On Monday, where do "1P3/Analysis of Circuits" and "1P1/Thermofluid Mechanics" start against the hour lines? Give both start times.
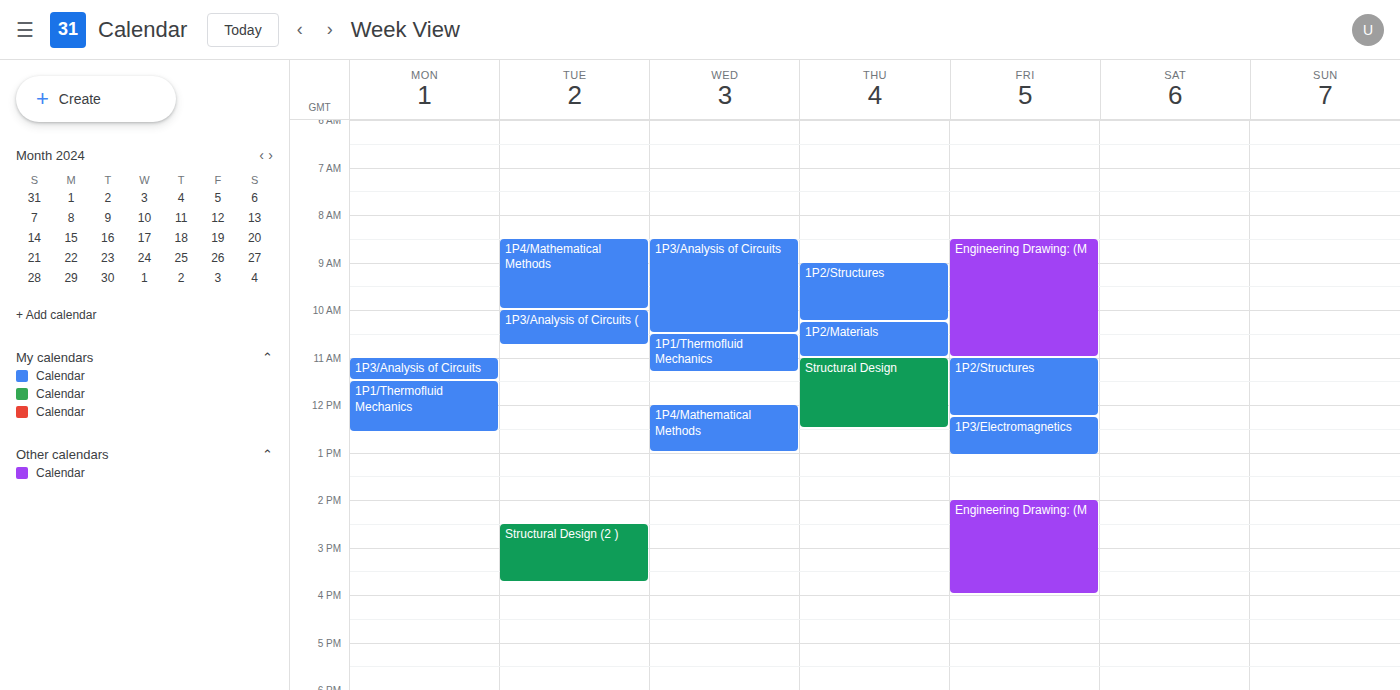
"1P3/Analysis of Circuits": 11:00, exactly on the 11:00 line. "1P1/Thermofluid Mechanics": 11:30, halfway between the 11:00 and 12:00 lines.